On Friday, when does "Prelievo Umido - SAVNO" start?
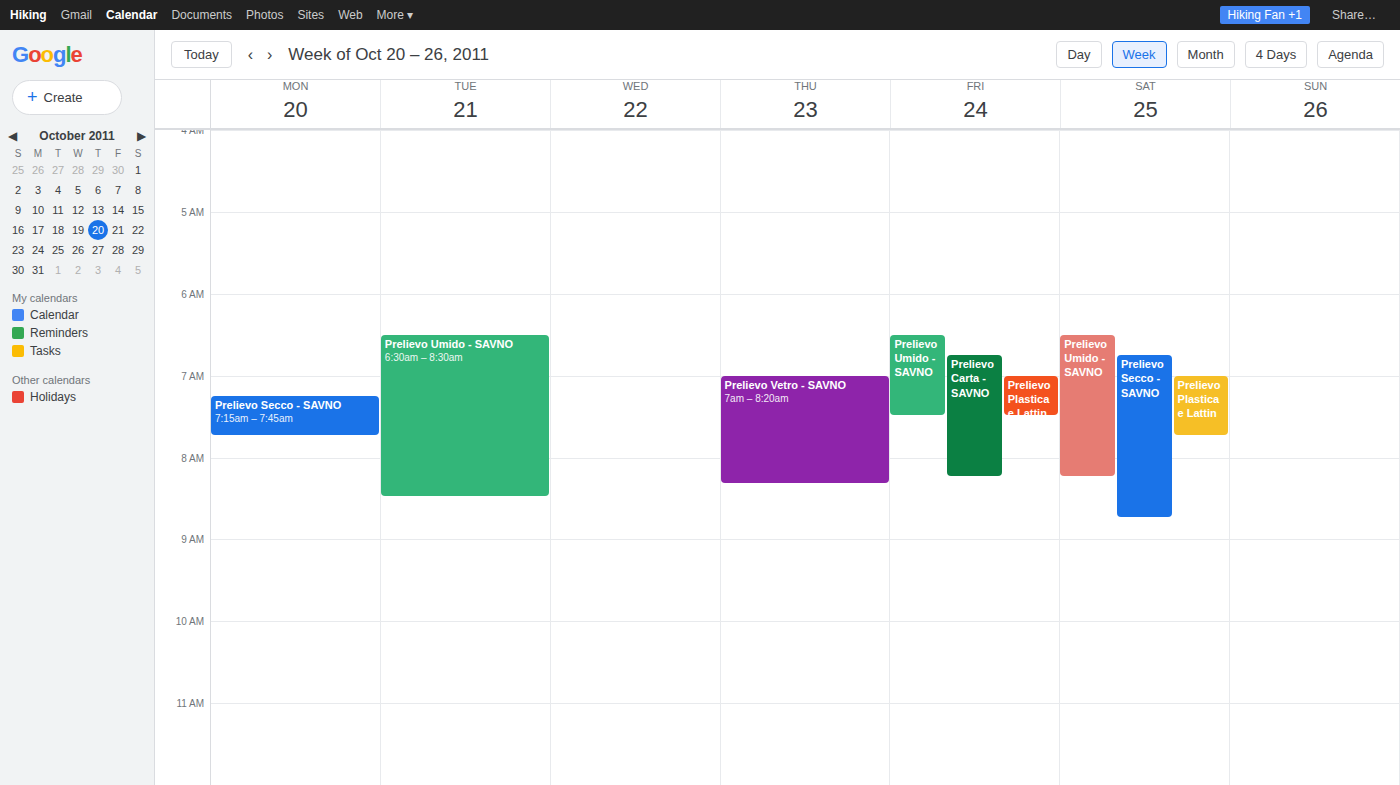
6:30 AM